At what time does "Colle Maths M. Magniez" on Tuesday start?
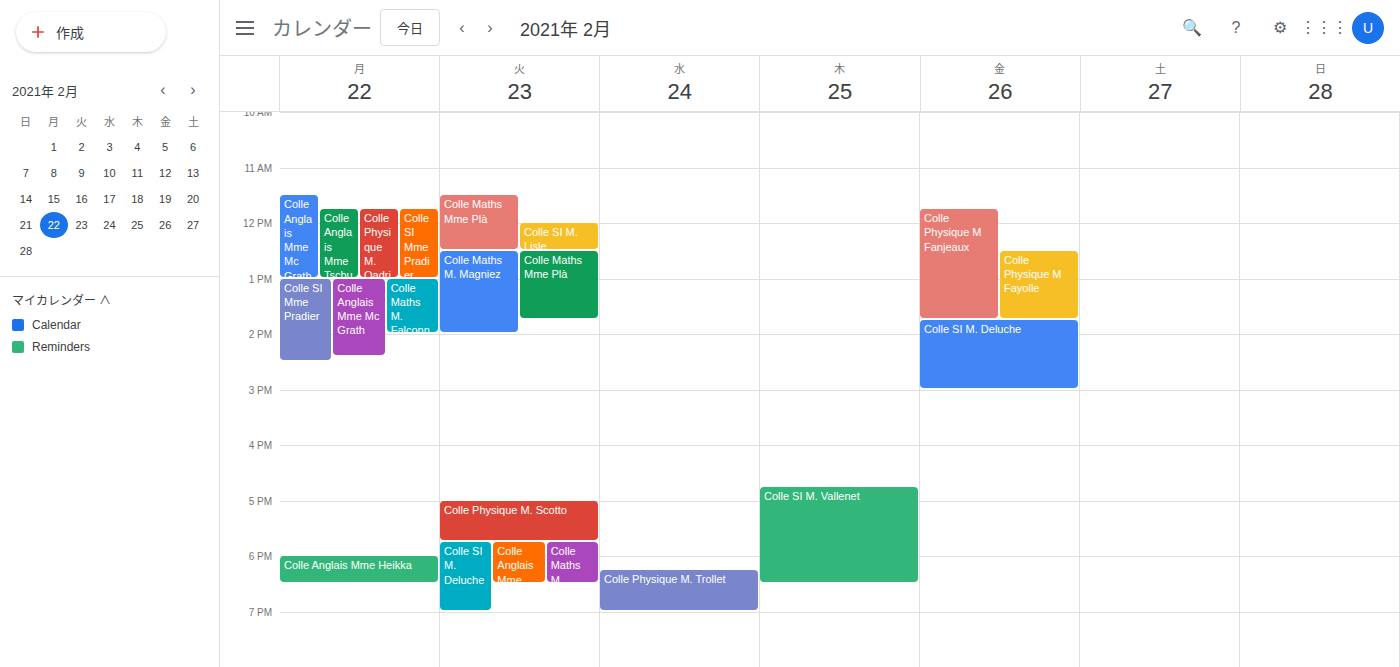
12:30 PM